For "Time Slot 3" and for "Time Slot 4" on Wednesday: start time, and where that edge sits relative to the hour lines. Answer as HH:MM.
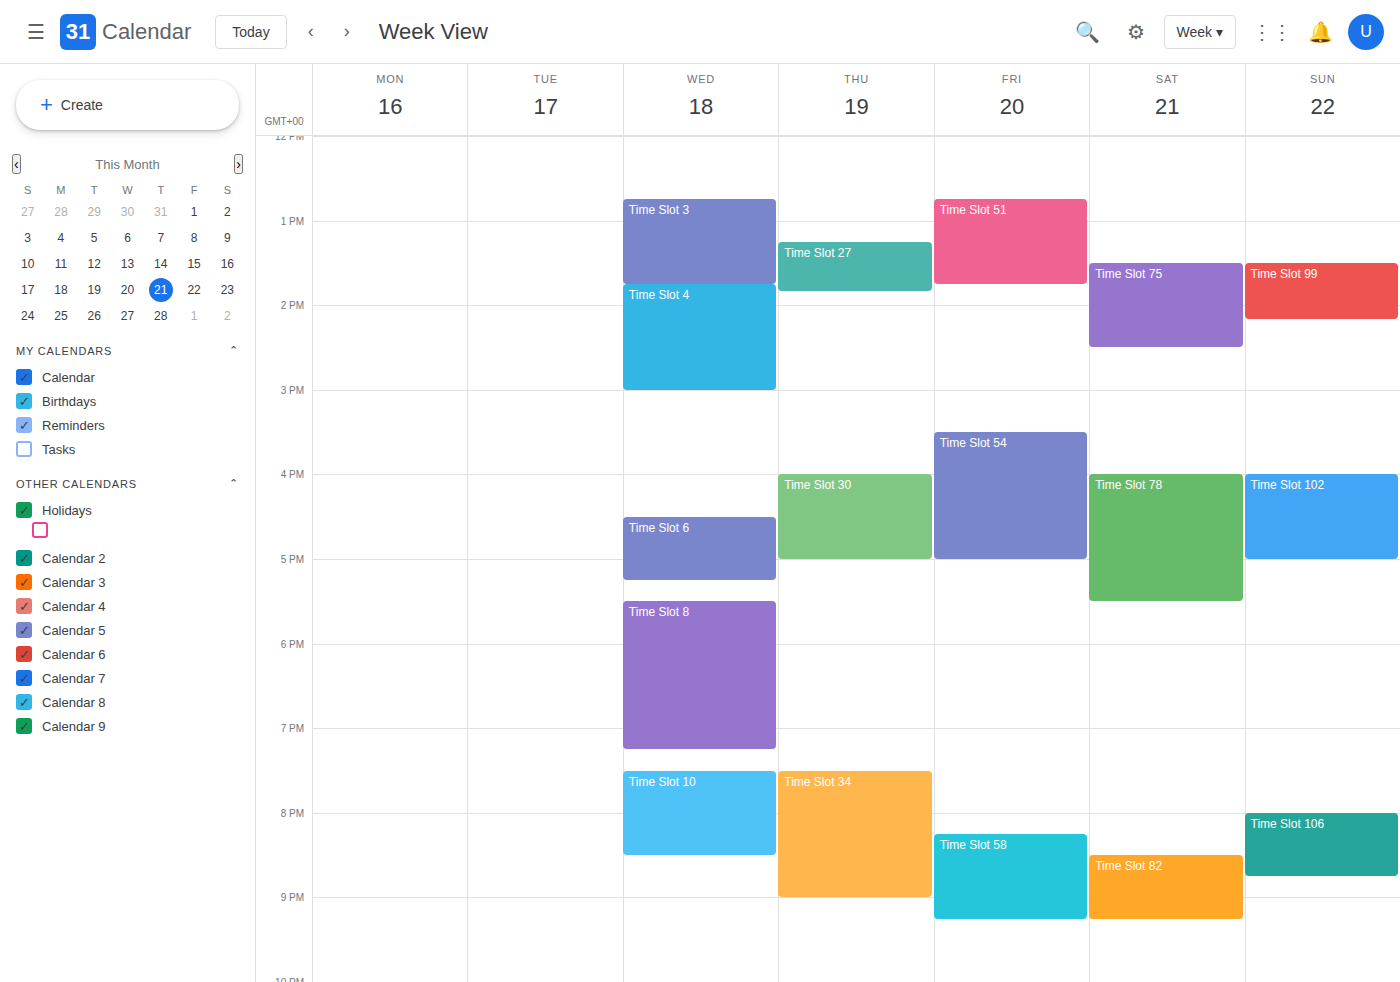
"Time Slot 3": 12:45, neither: three quarters of the way from the 12:00 line to the 13:00 line. "Time Slot 4": 13:45, neither: three quarters of the way from the 13:00 line to the 14:00 line.